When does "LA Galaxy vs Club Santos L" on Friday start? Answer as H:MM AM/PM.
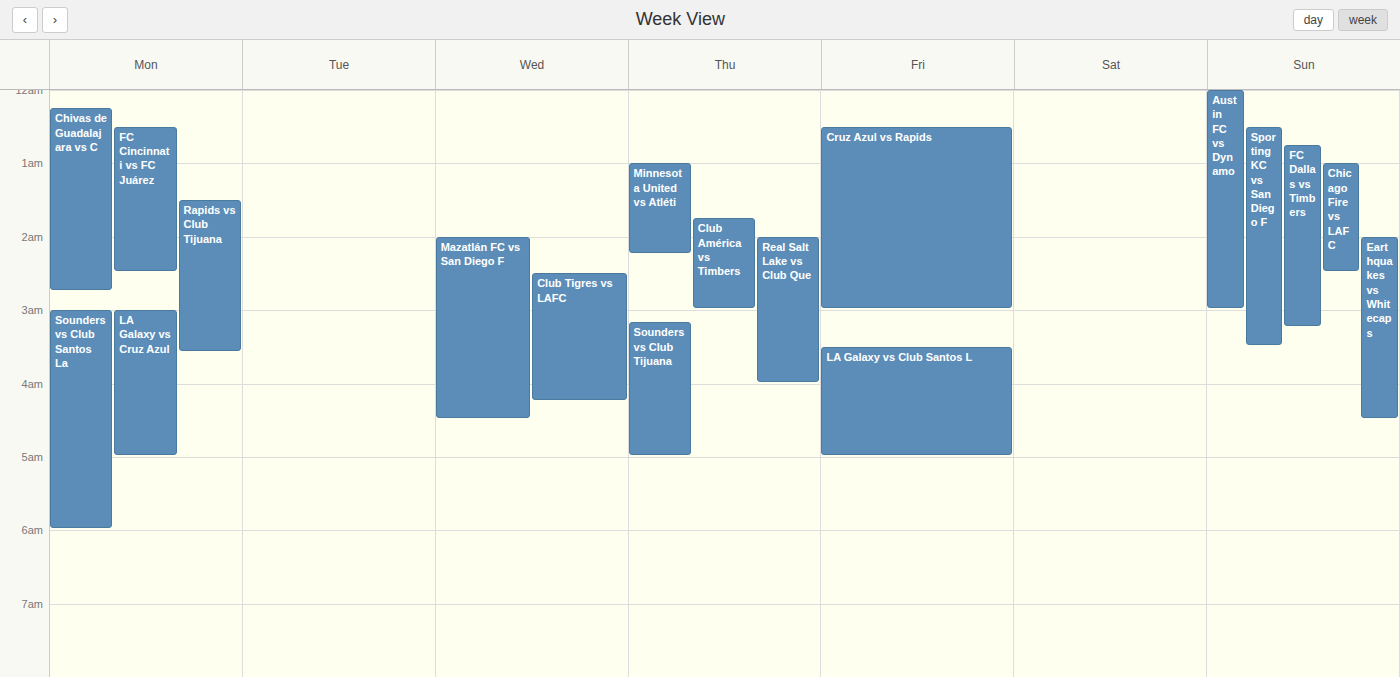
3:30 AM